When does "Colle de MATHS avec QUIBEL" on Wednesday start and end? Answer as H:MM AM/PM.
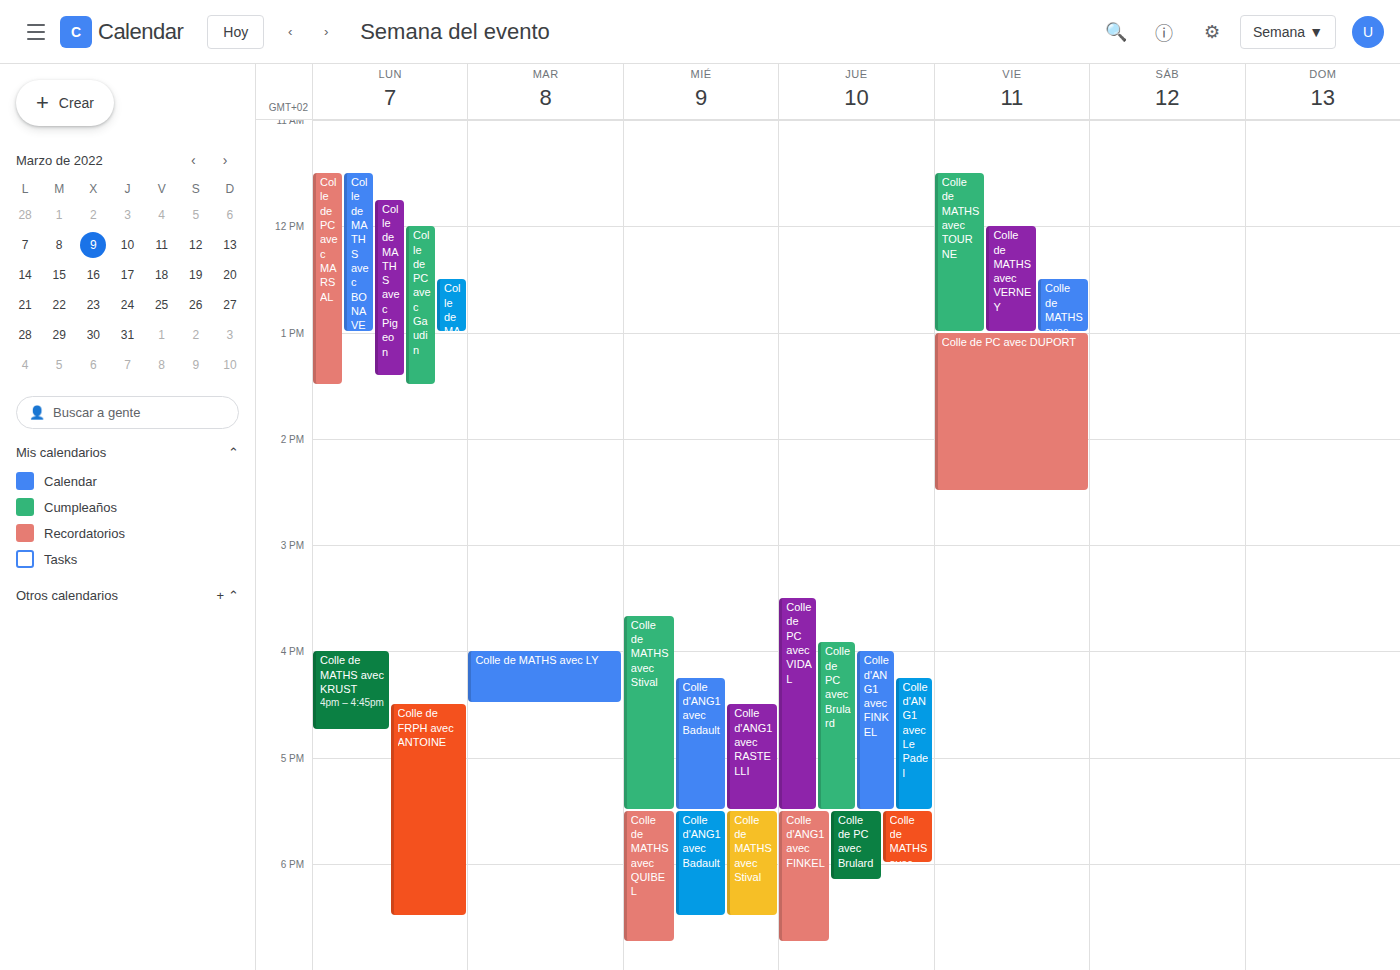
5:30 PM to 6:45 PM